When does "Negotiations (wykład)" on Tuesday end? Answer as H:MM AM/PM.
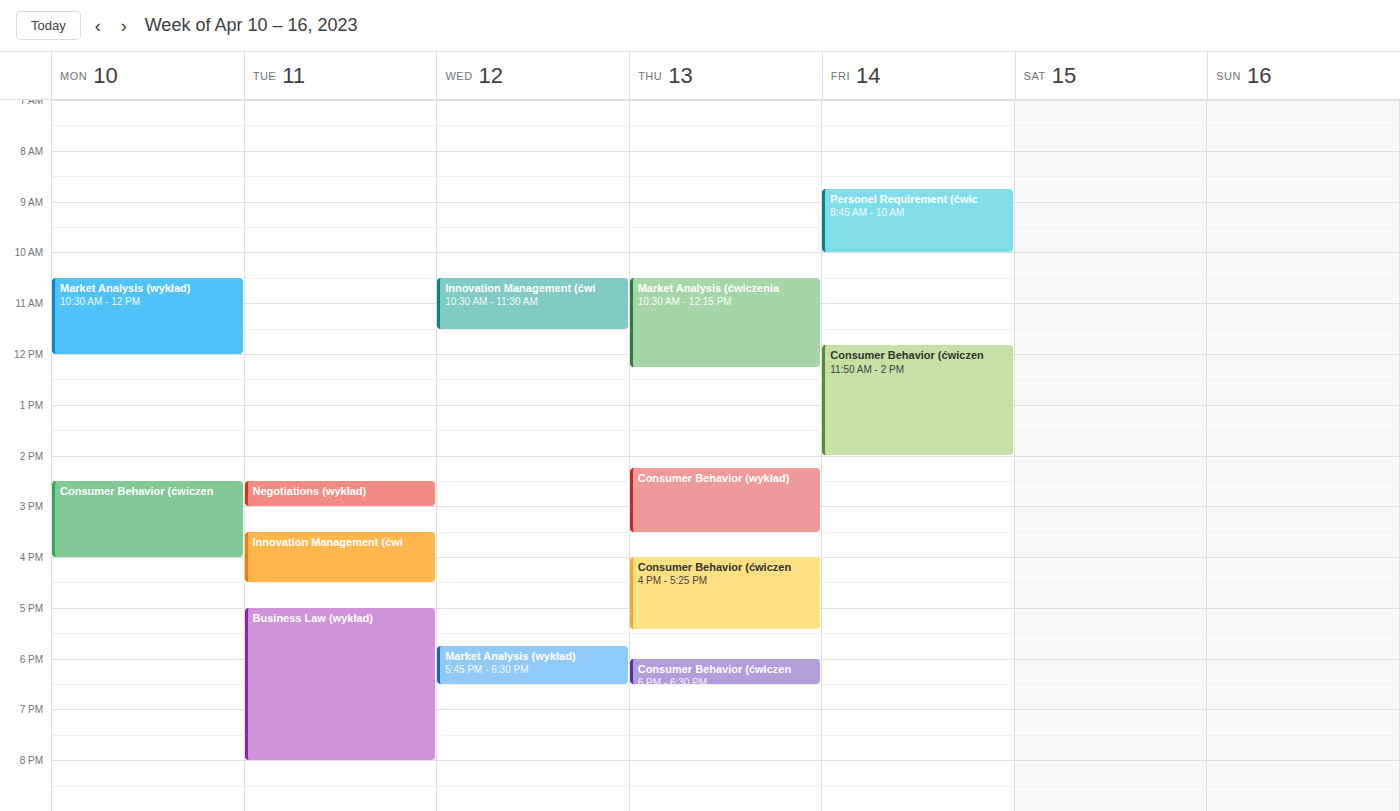
3:00 PM